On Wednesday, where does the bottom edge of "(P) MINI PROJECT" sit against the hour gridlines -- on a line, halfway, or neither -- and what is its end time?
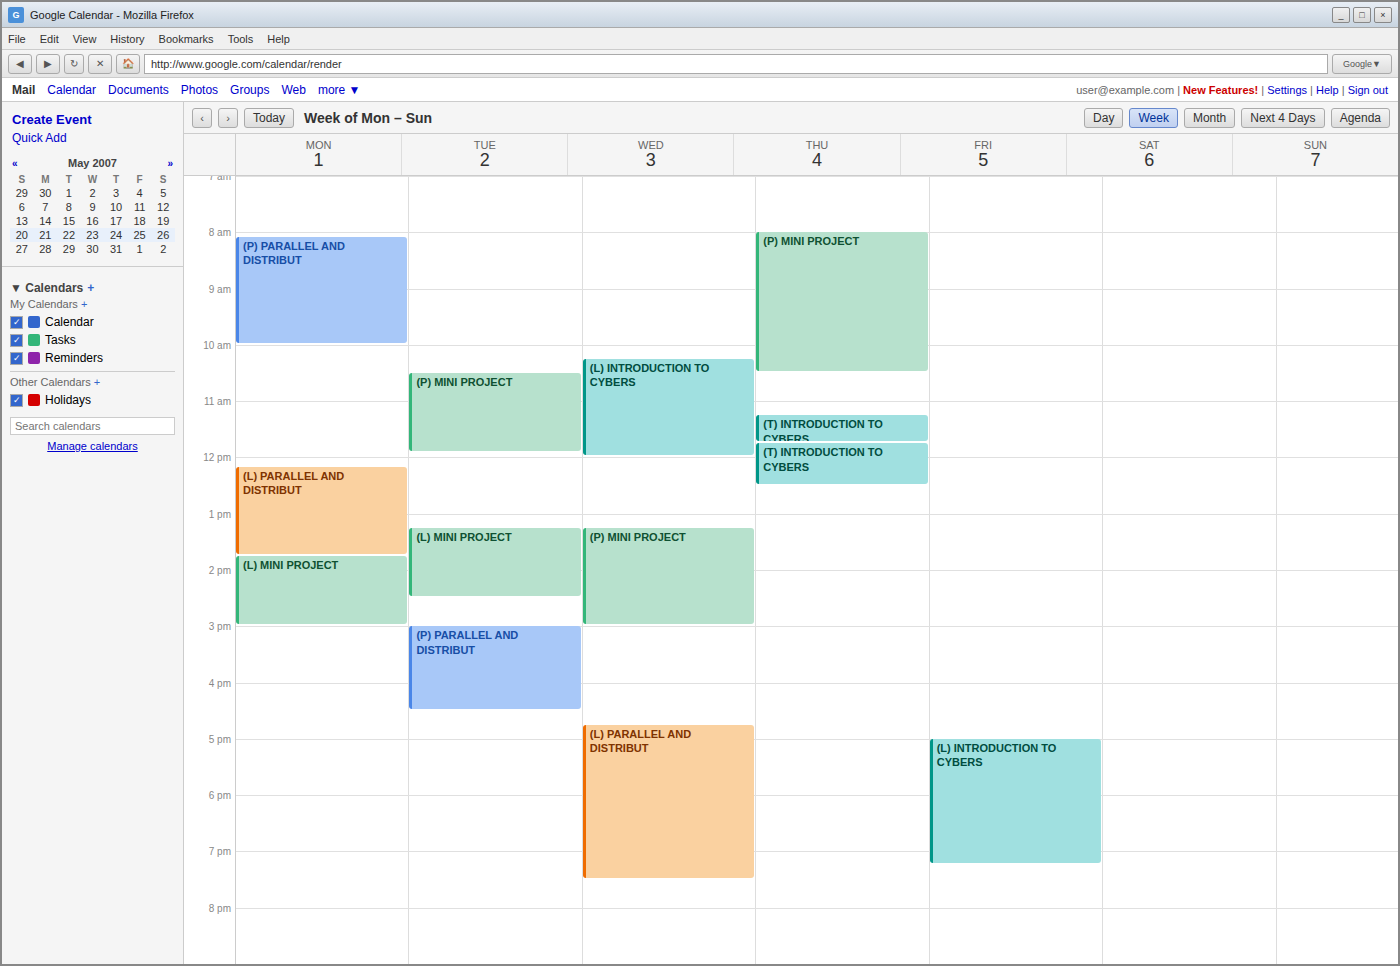
15:00 -- exactly on the 15:00 line.